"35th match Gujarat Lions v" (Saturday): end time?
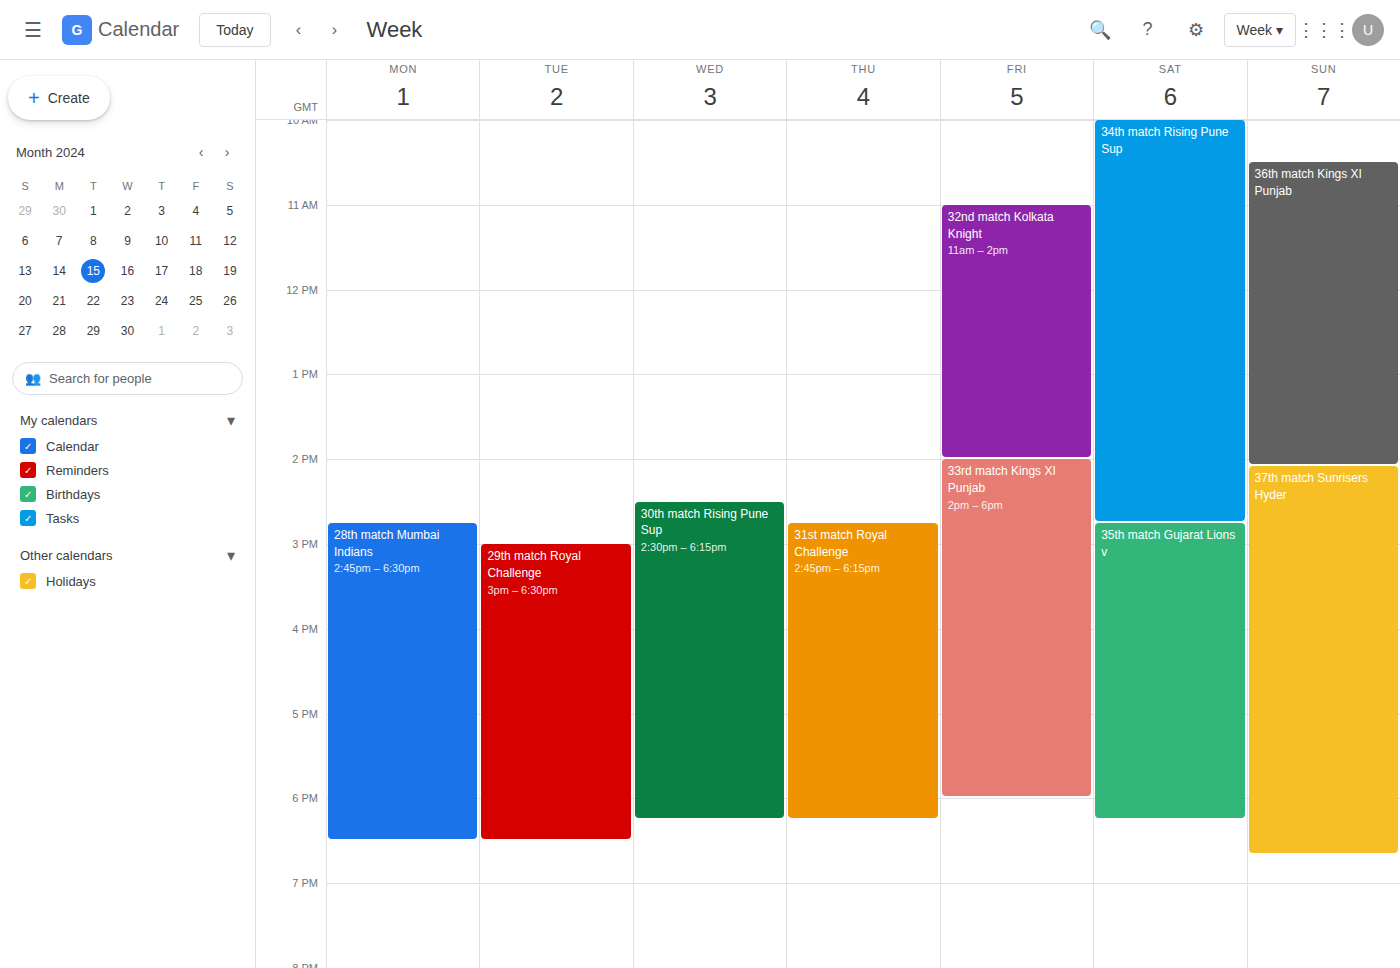
6:15 PM